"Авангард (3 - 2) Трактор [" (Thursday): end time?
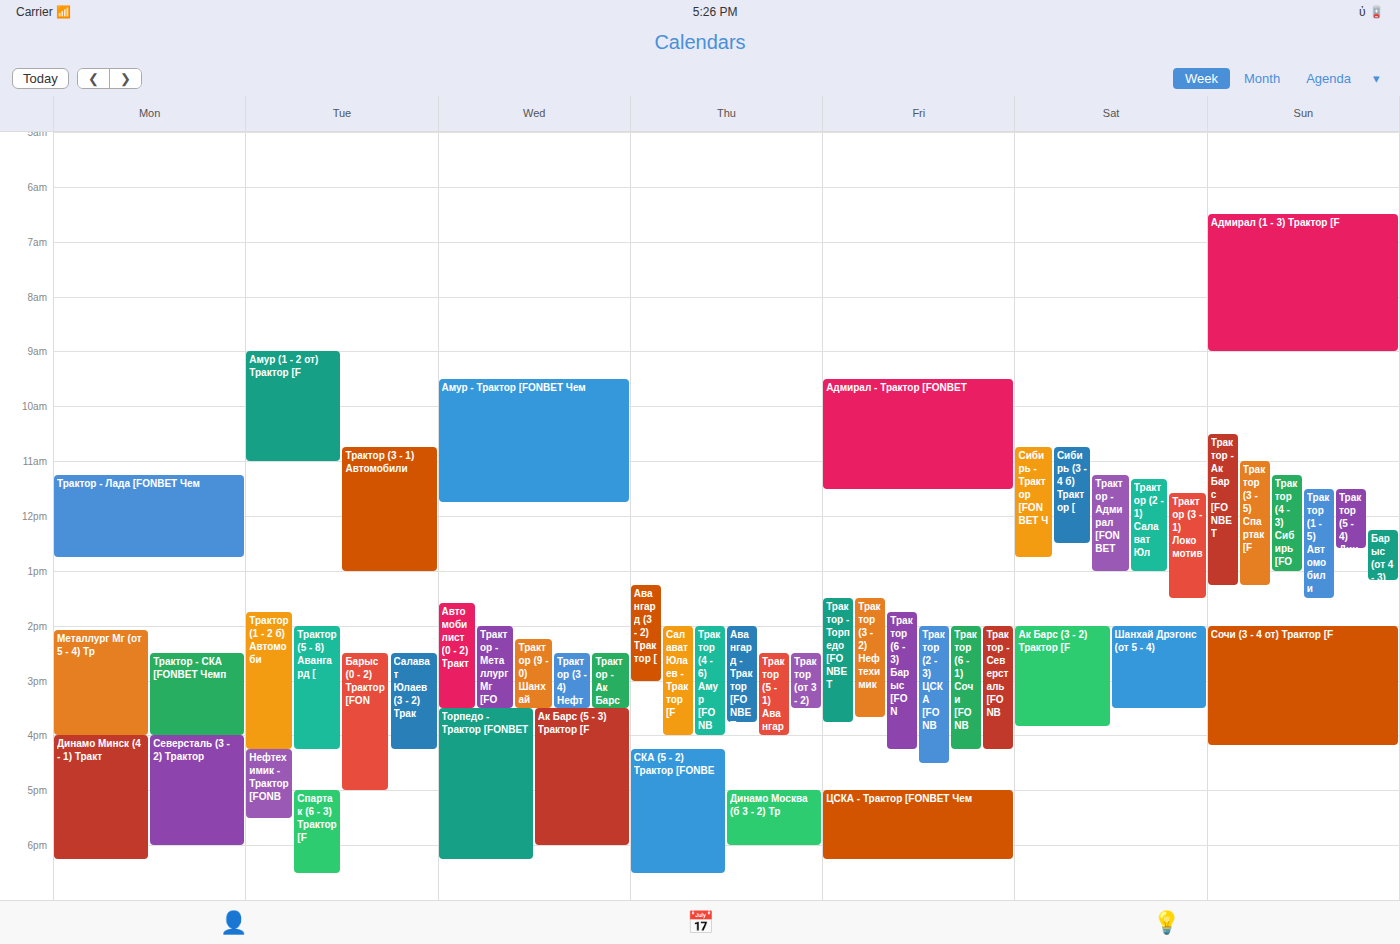
3:00 PM